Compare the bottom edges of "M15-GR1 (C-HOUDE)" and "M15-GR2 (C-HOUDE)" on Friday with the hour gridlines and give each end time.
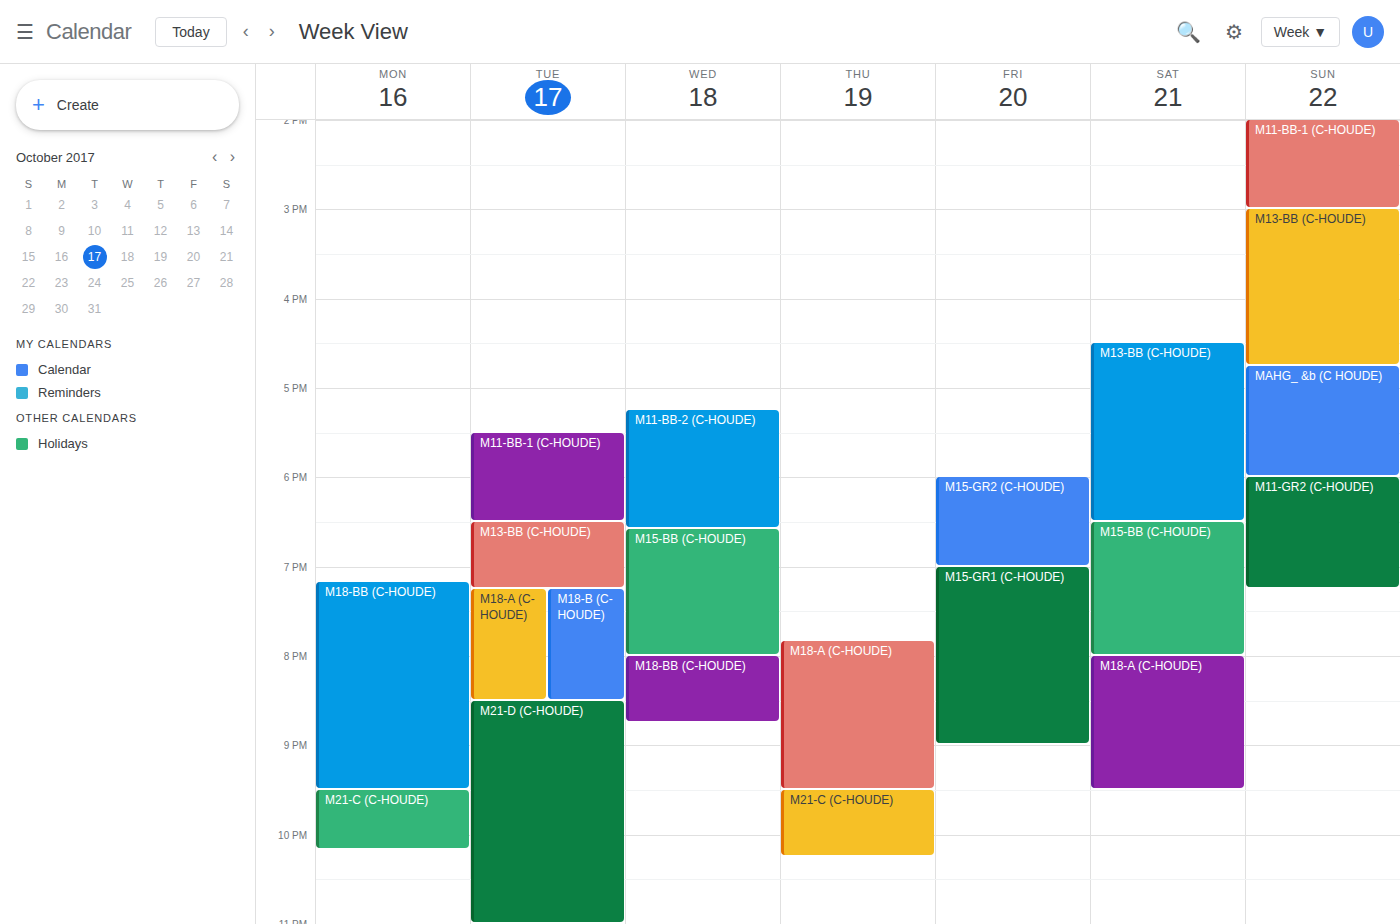
"M15-GR1 (C-HOUDE)": 9:00 PM, exactly on the 9 PM line. "M15-GR2 (C-HOUDE)": 7:00 PM, exactly on the 7 PM line.